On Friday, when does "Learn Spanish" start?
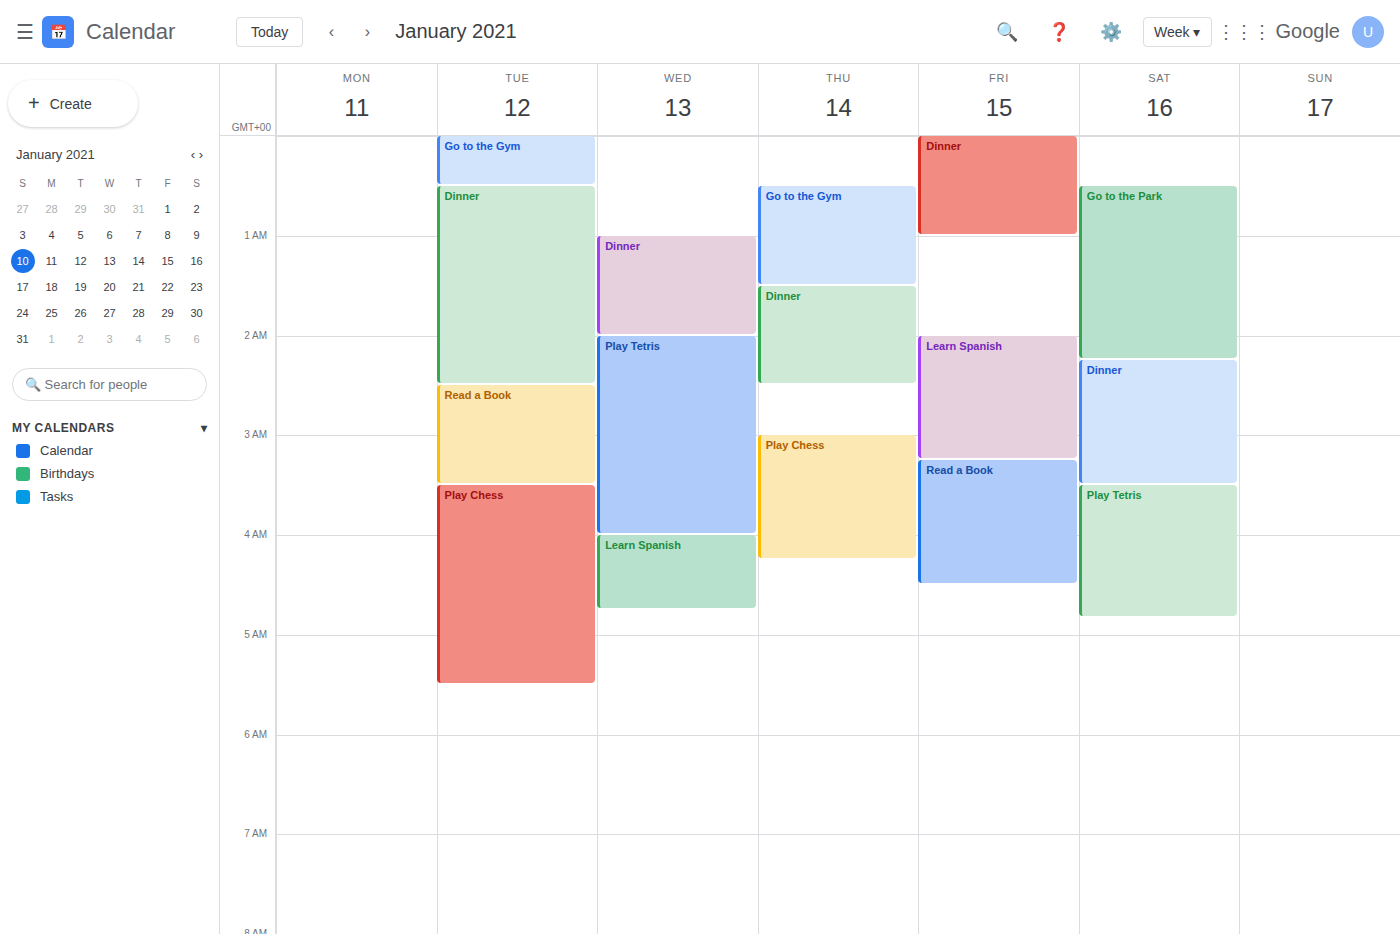
2:00 AM